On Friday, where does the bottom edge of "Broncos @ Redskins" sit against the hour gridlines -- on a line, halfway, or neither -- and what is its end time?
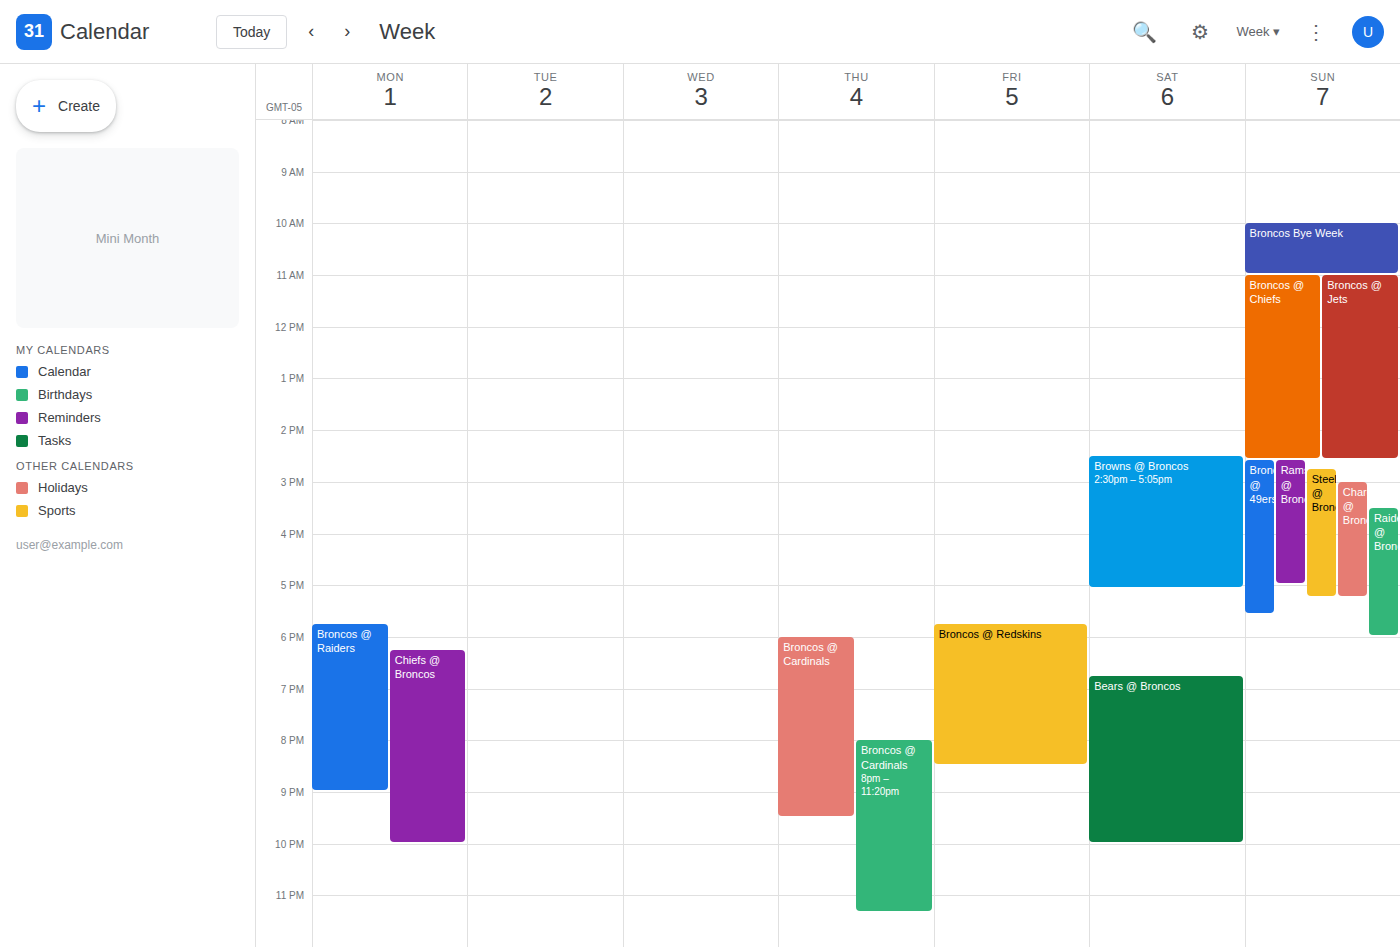
8:30 PM -- halfway between the 8 PM and 9 PM lines.